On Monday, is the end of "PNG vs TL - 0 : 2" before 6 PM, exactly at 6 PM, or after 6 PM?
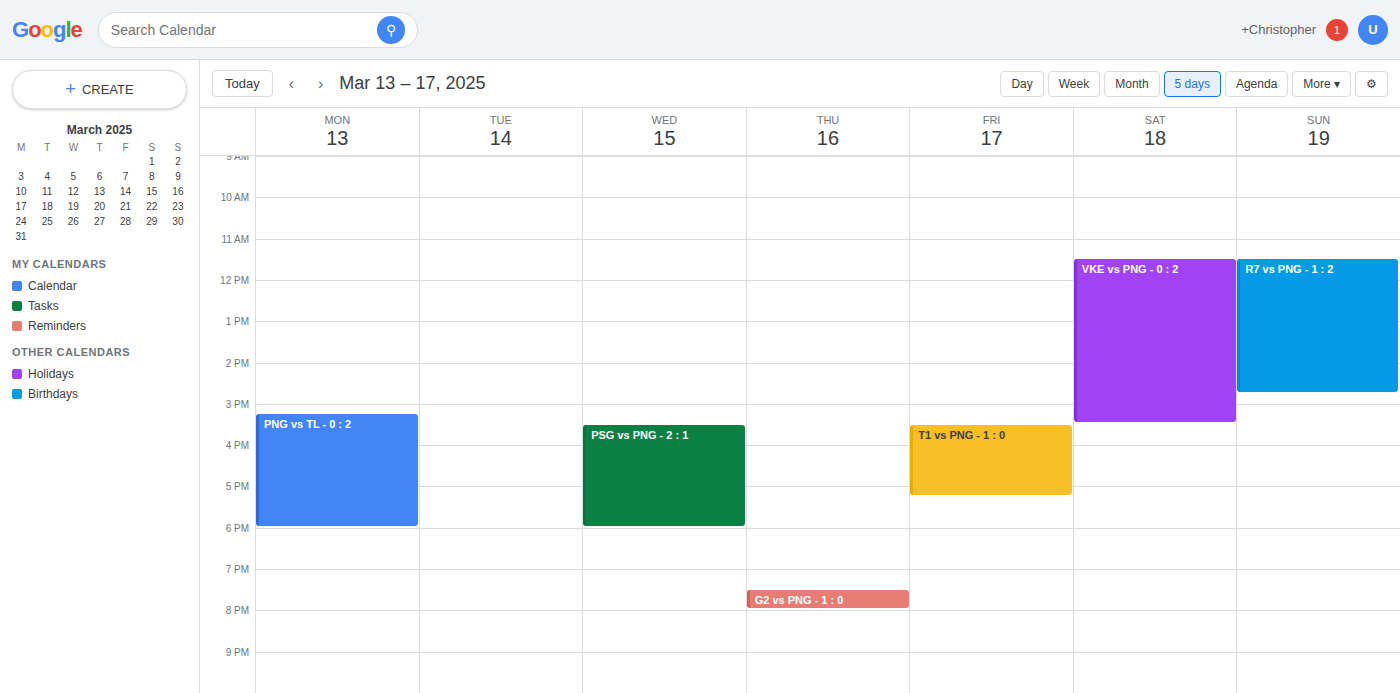
6:00 PM -- exactly at 6 PM, on the 6 PM line.